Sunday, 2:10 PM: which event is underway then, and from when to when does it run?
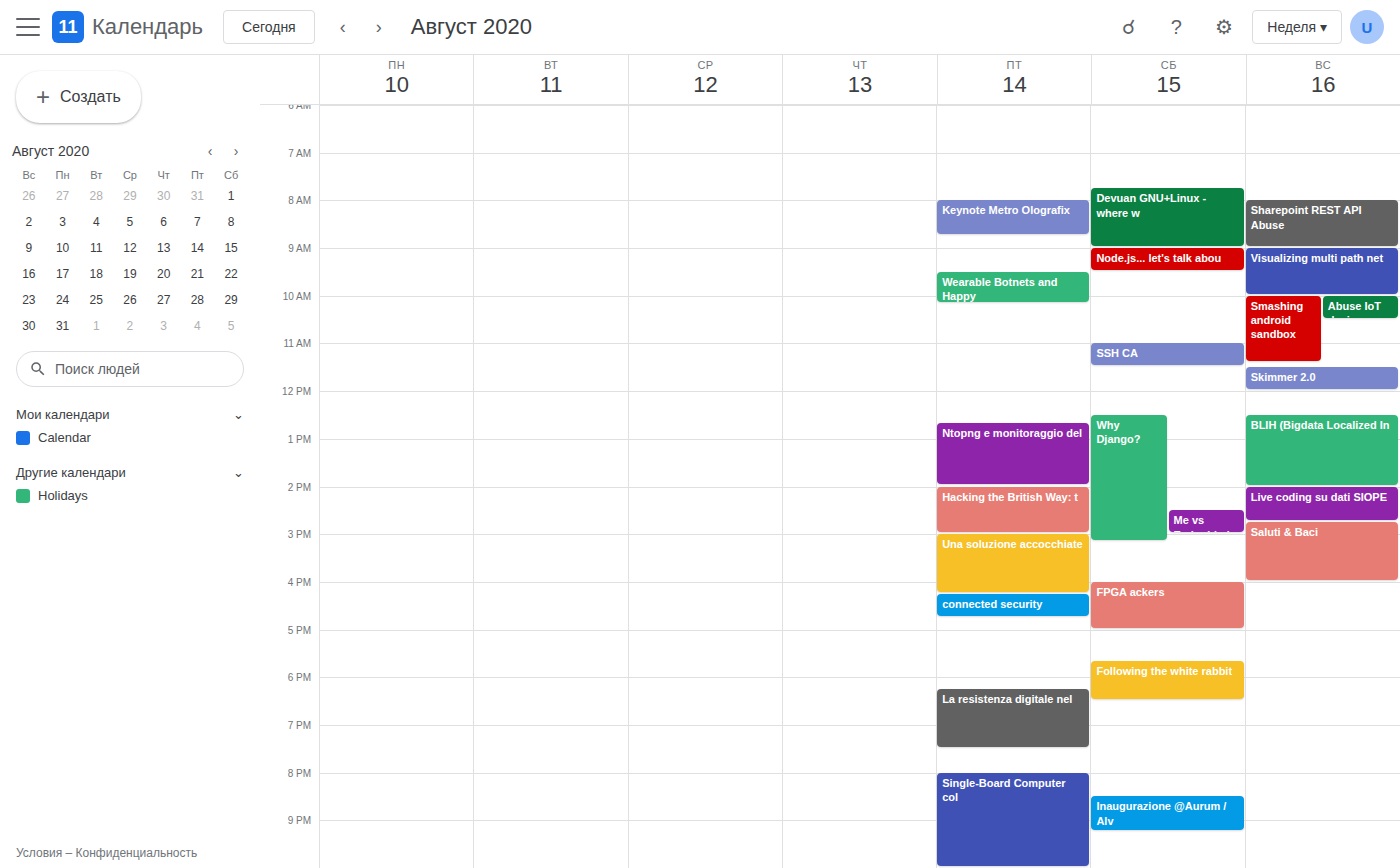
"Live coding su dati SIOPE", 2:00 PM to 2:45 PM